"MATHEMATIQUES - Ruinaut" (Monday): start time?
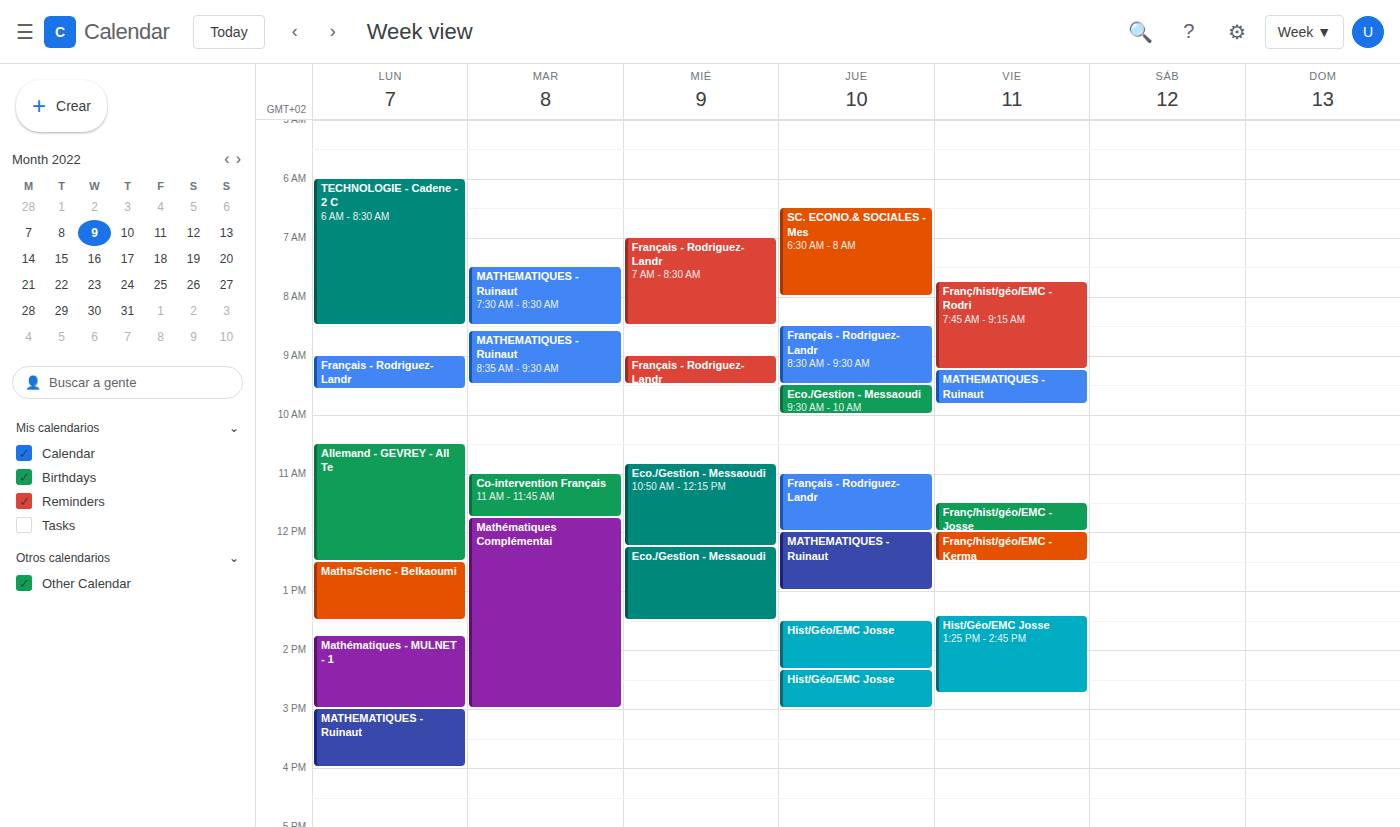
3:00 PM